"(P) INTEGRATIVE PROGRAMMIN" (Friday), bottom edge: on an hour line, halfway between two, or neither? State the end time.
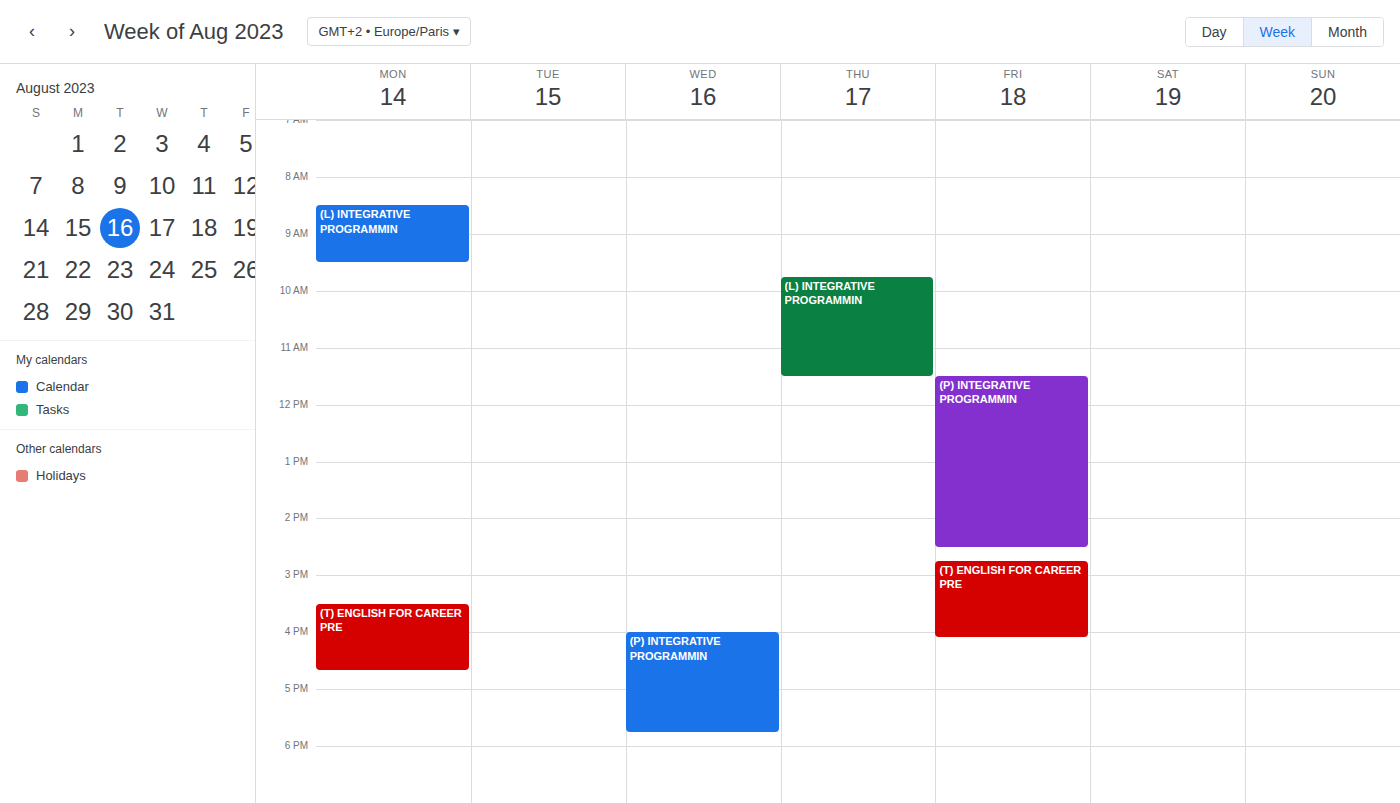
2:30 PM -- halfway between the 2 PM and 3 PM lines.